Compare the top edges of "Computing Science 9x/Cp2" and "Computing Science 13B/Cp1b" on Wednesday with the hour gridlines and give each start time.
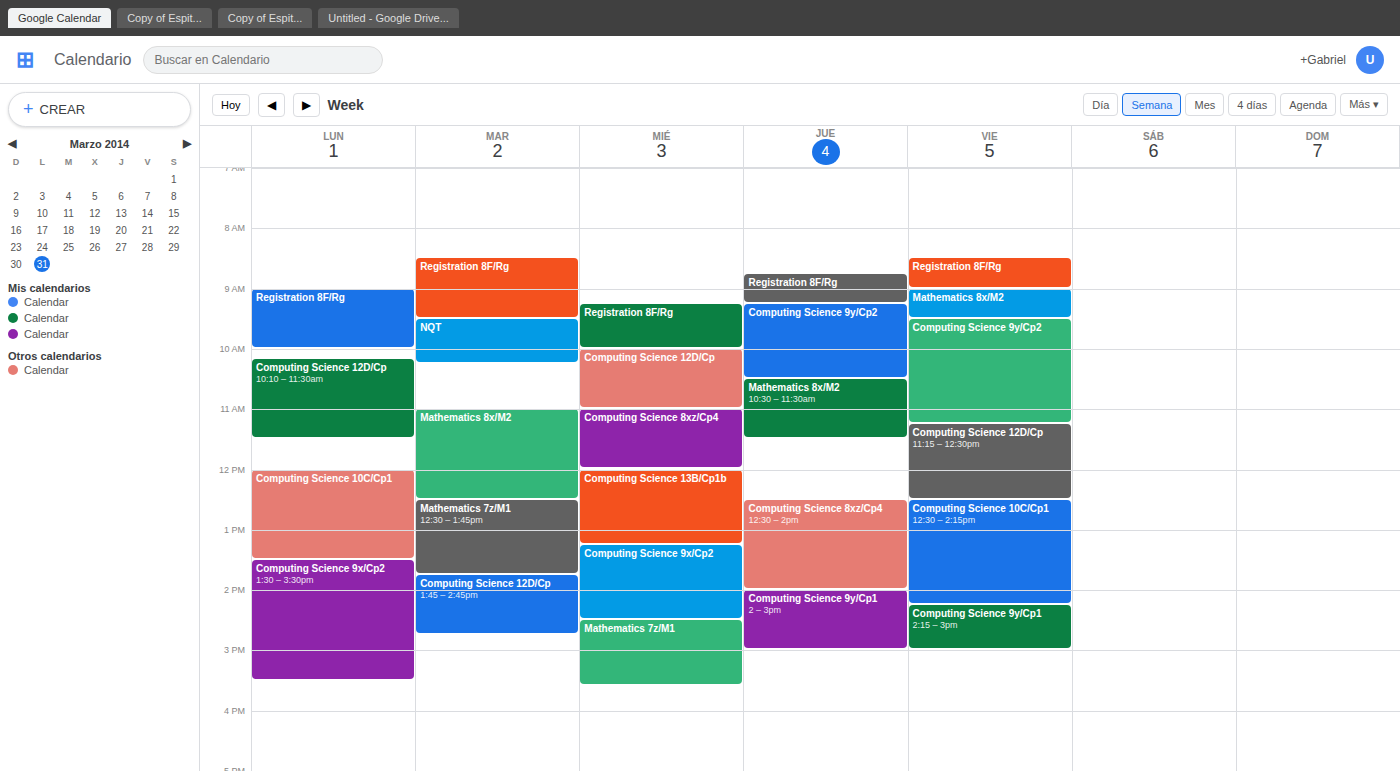
"Computing Science 9x/Cp2": 1:15 PM, neither: a quarter of the way from the 1 PM line to the 2 PM line. "Computing Science 13B/Cp1b": 12:00 PM, exactly on the 12 PM line.